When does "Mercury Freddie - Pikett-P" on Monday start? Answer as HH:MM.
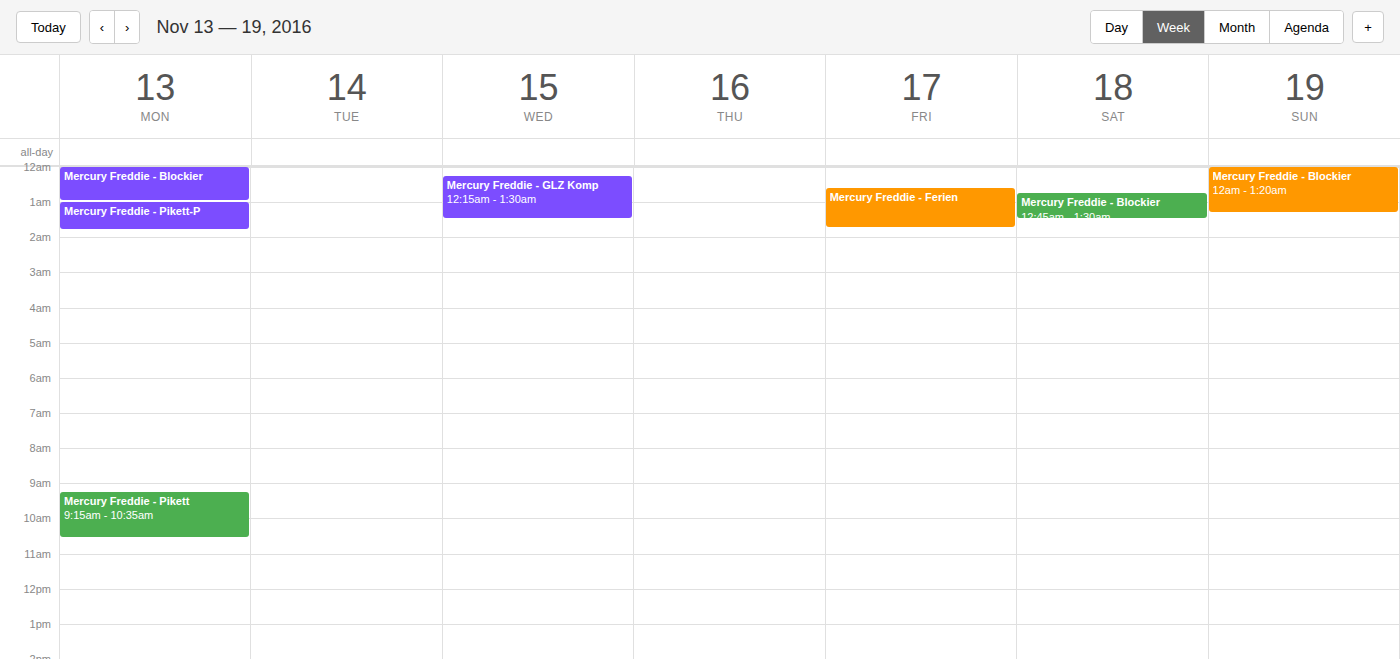
01:00